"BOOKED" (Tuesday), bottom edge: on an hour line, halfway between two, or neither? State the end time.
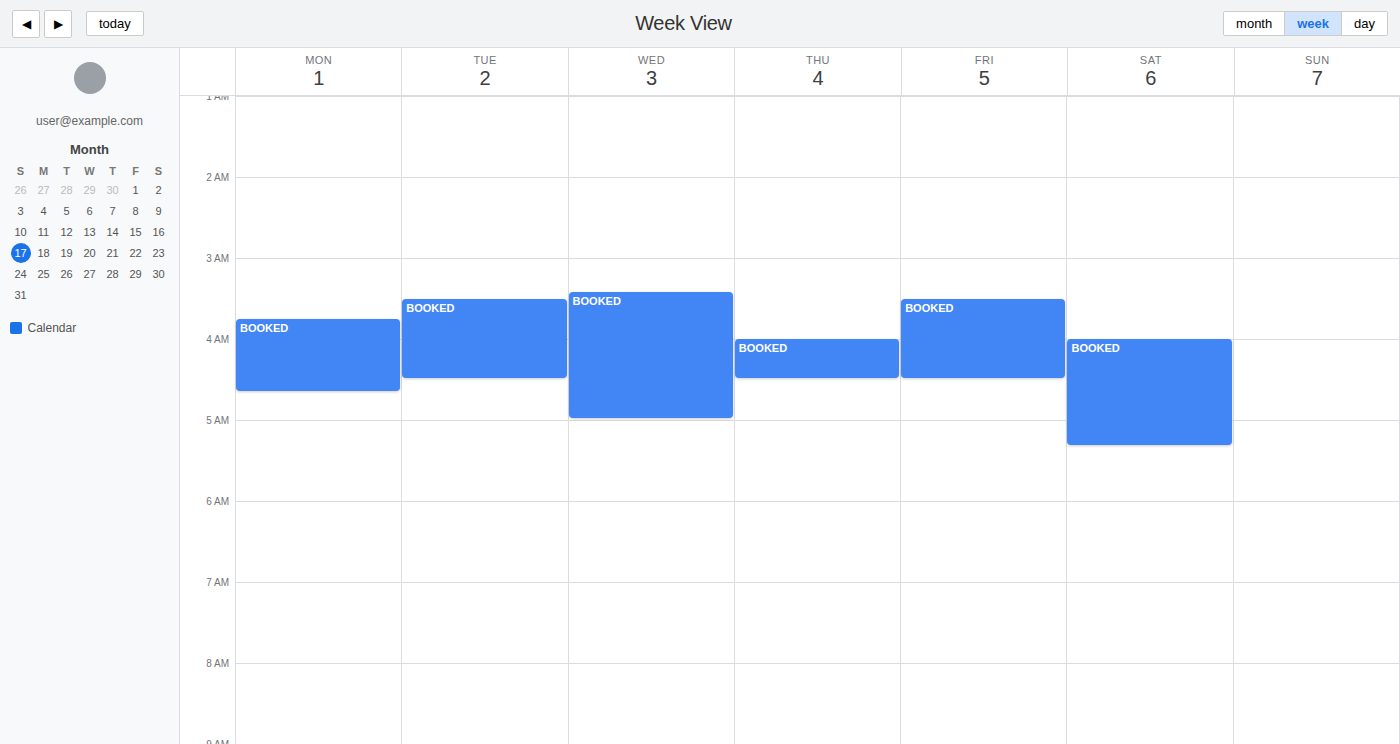
04:30 -- halfway between the 04:00 and 05:00 lines.